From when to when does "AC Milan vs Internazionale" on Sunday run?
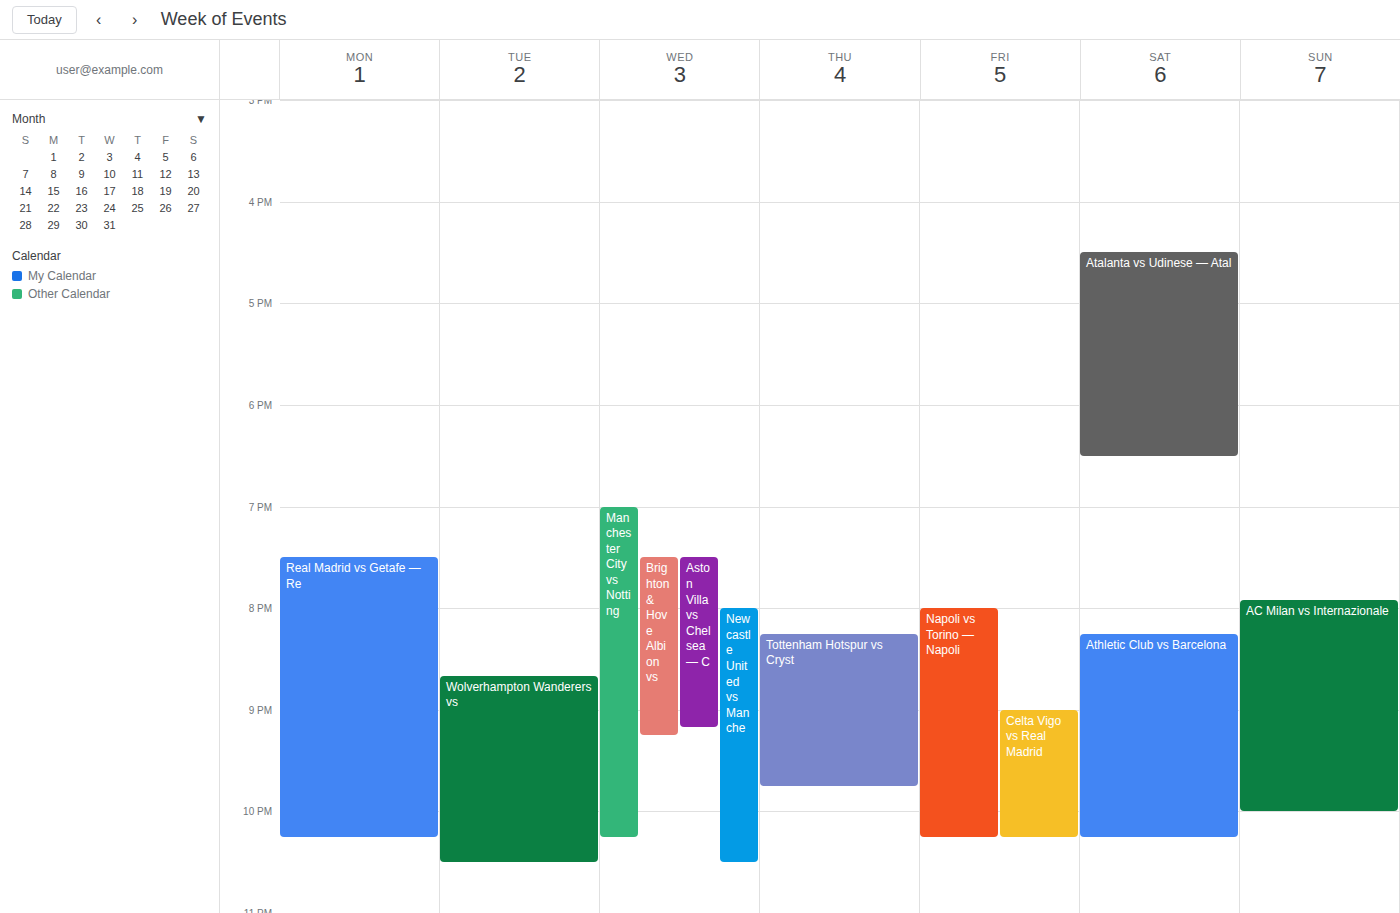
7:55 PM to 10:00 PM